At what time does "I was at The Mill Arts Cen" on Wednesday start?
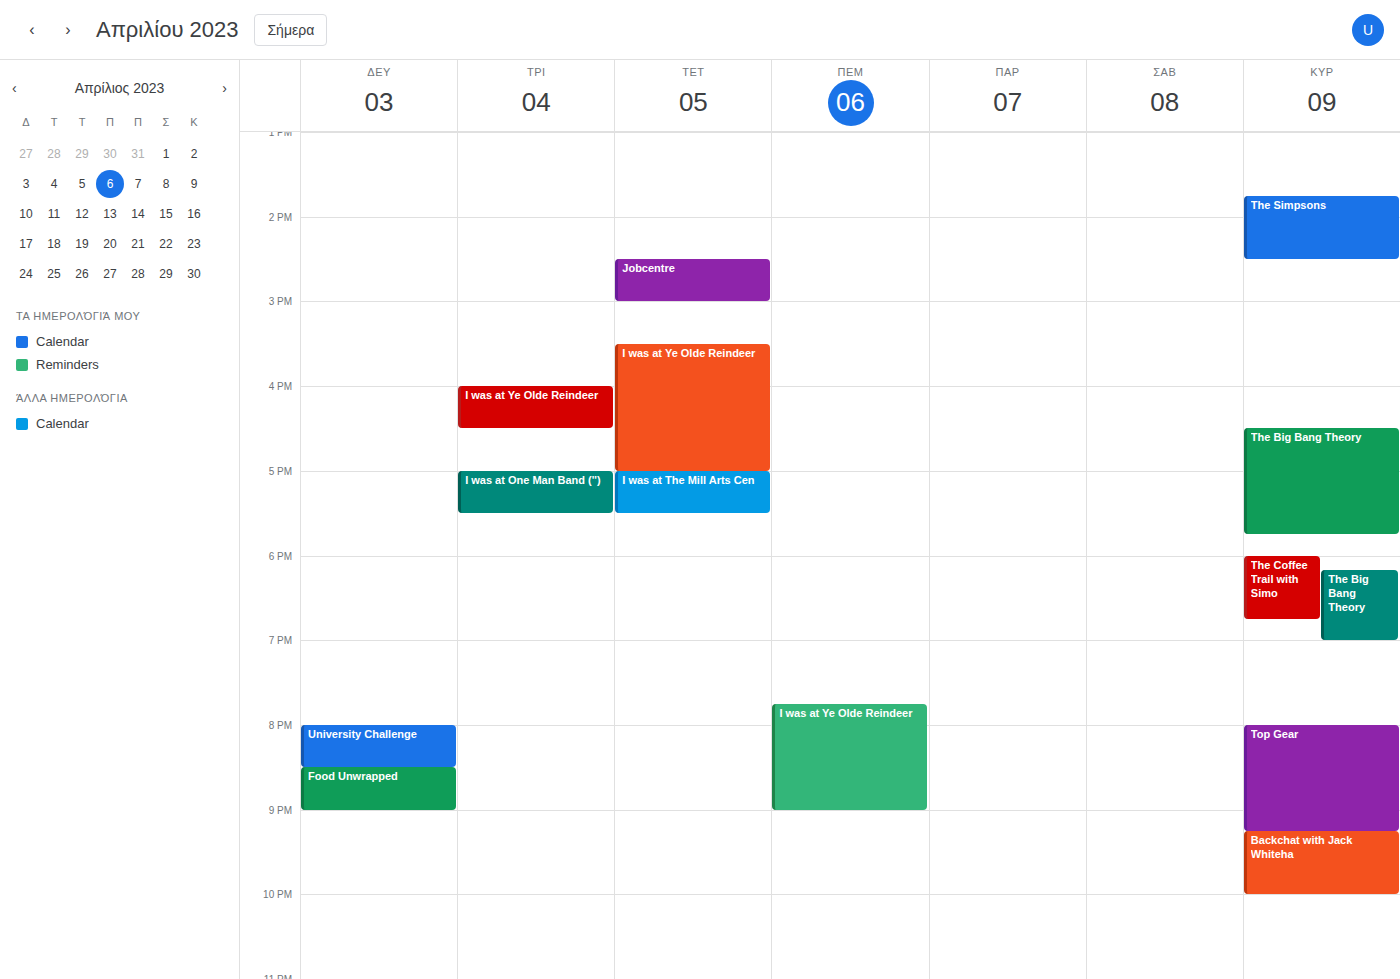
17:00